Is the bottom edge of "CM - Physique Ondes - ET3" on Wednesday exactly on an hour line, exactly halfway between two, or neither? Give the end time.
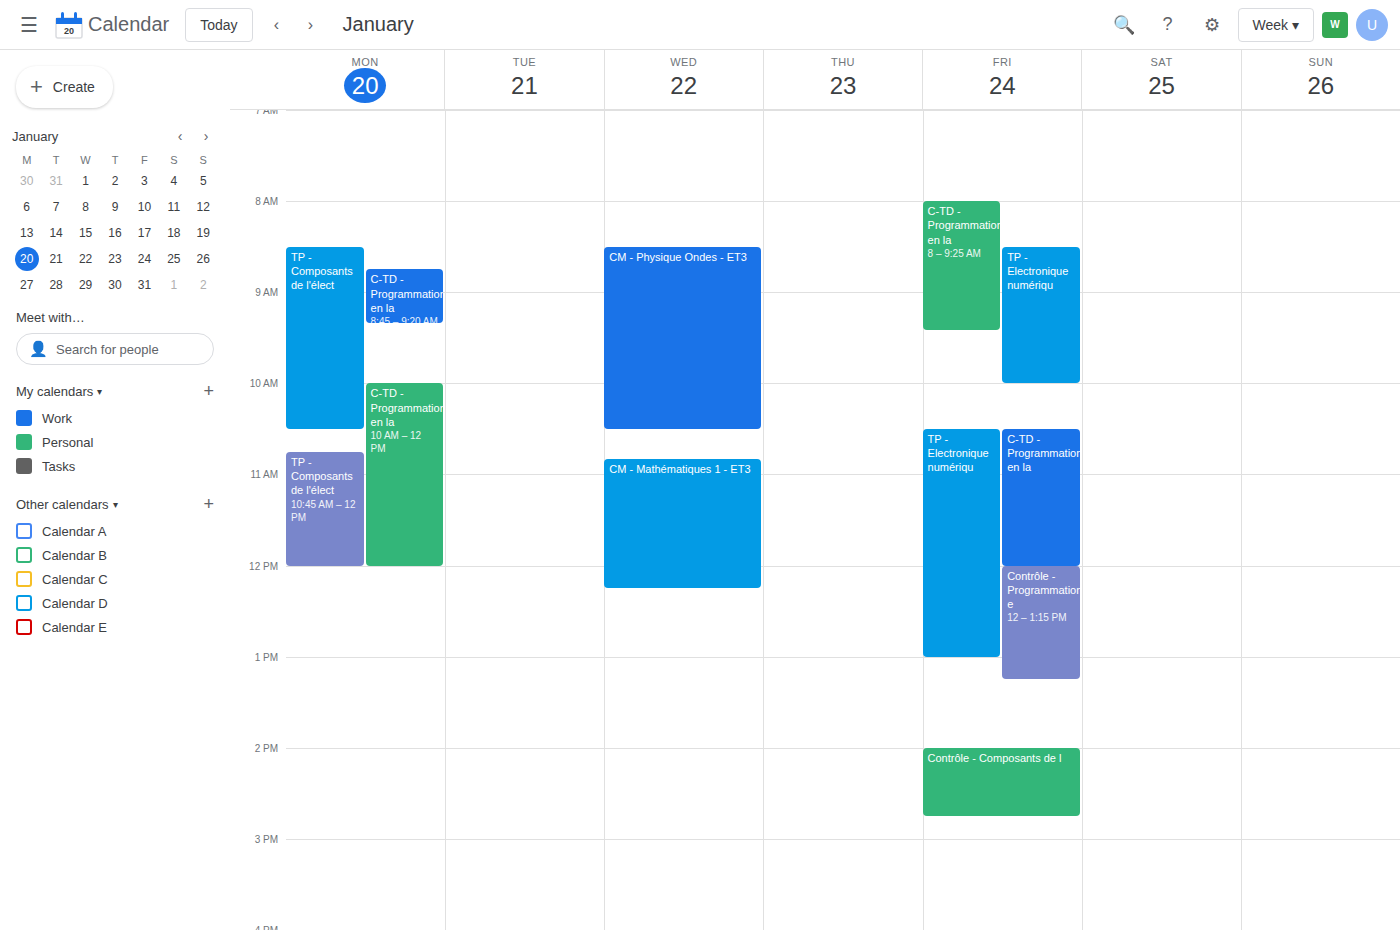
10:30 AM -- halfway between the 10 AM and 11 AM lines.